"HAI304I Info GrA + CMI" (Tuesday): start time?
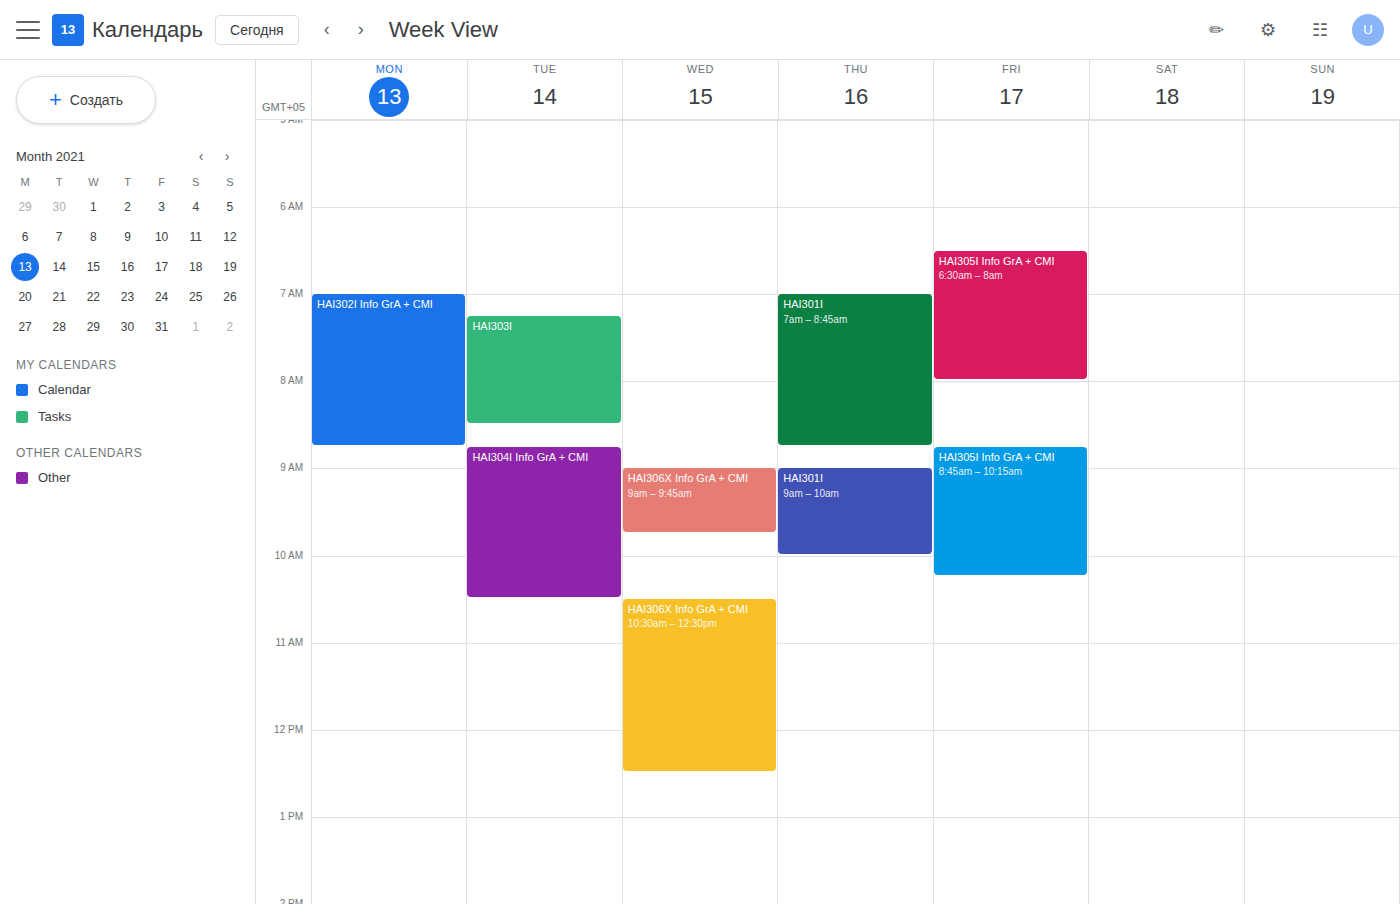
8:45 AM